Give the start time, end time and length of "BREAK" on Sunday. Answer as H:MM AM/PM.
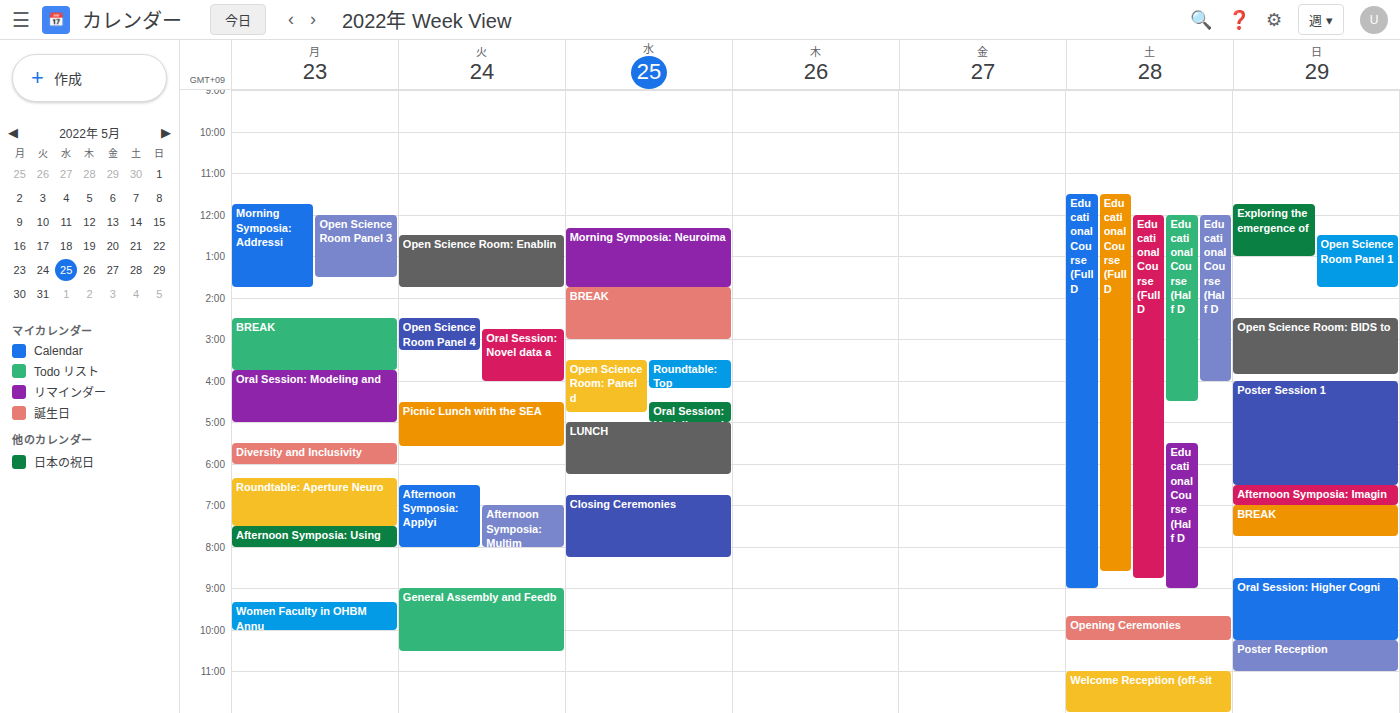
7:00 PM to 7:45 PM, 45 minutes